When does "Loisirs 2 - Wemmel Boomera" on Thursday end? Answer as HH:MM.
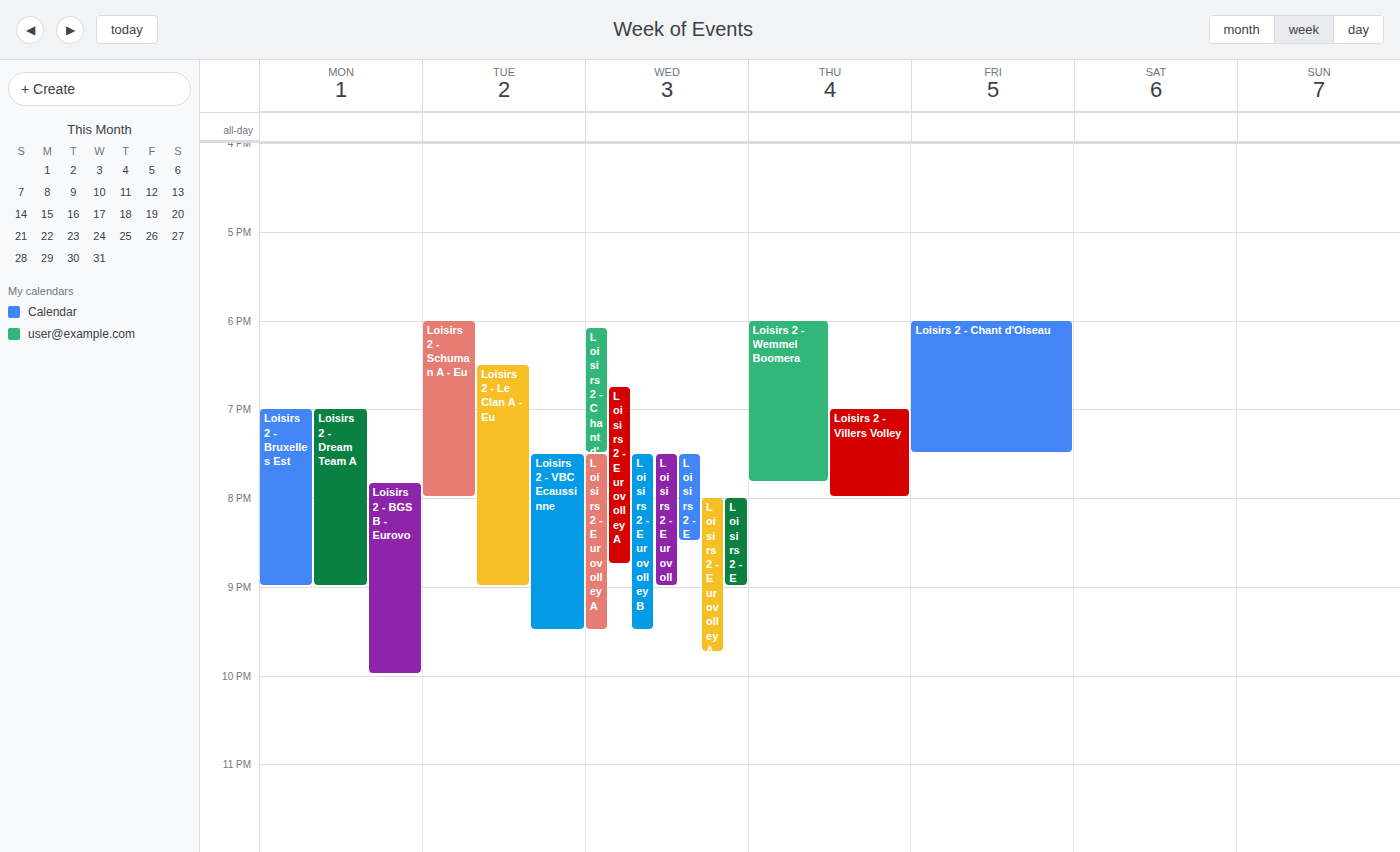
19:50